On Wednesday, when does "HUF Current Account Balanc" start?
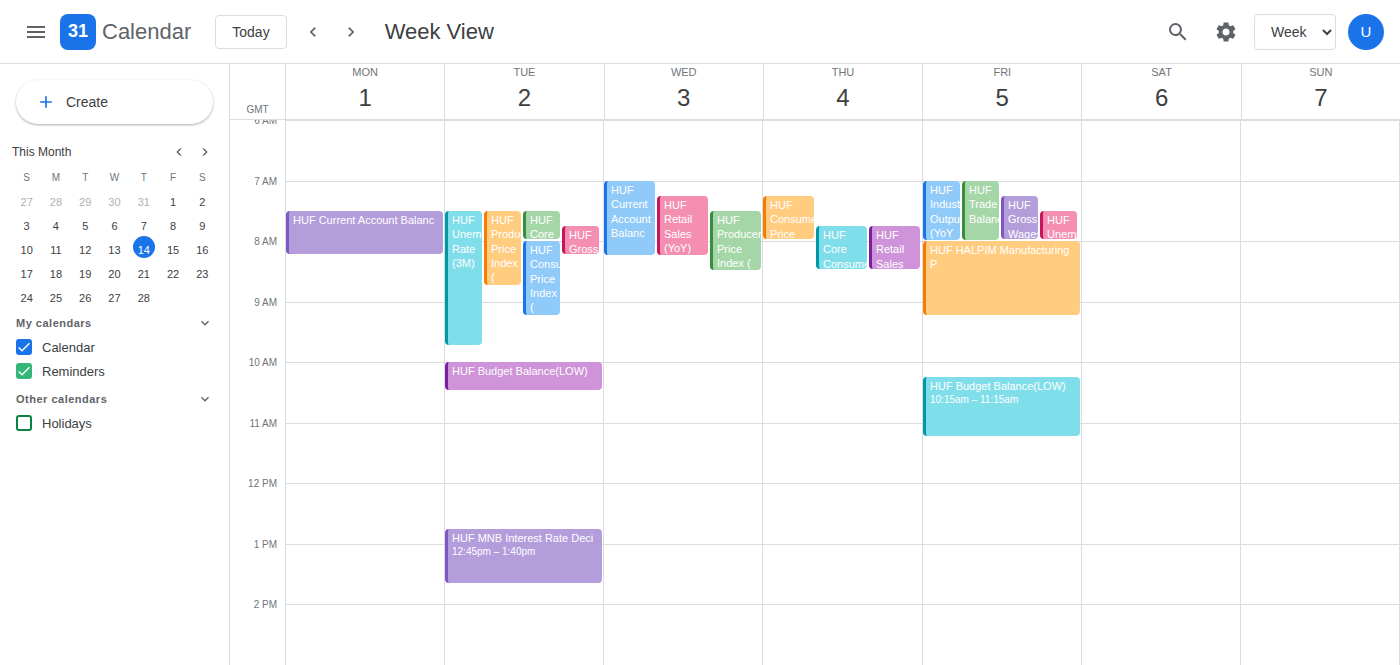
7:00 AM